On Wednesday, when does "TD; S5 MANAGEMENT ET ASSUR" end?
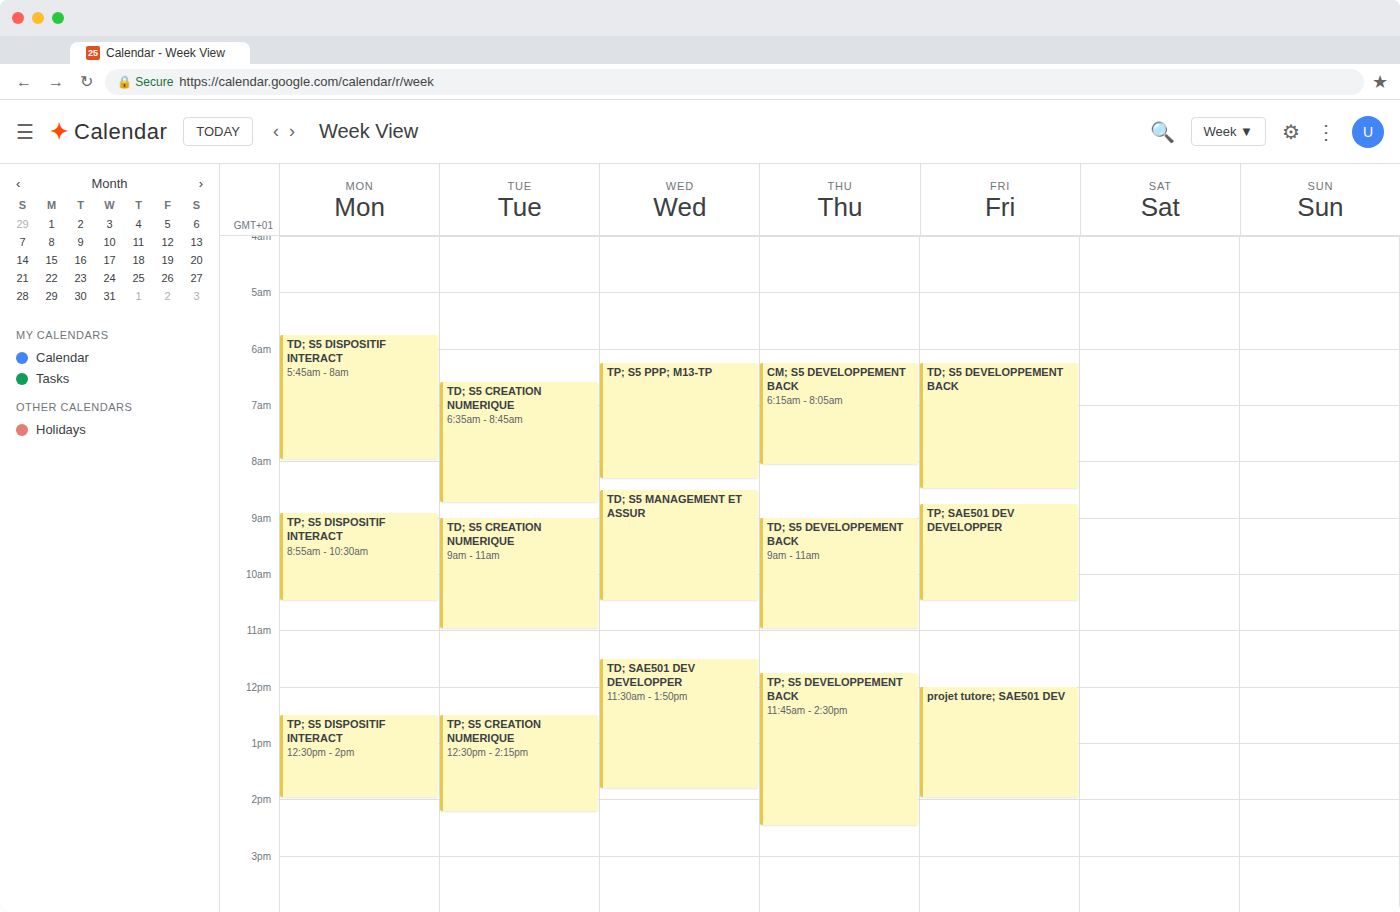
10:30 AM